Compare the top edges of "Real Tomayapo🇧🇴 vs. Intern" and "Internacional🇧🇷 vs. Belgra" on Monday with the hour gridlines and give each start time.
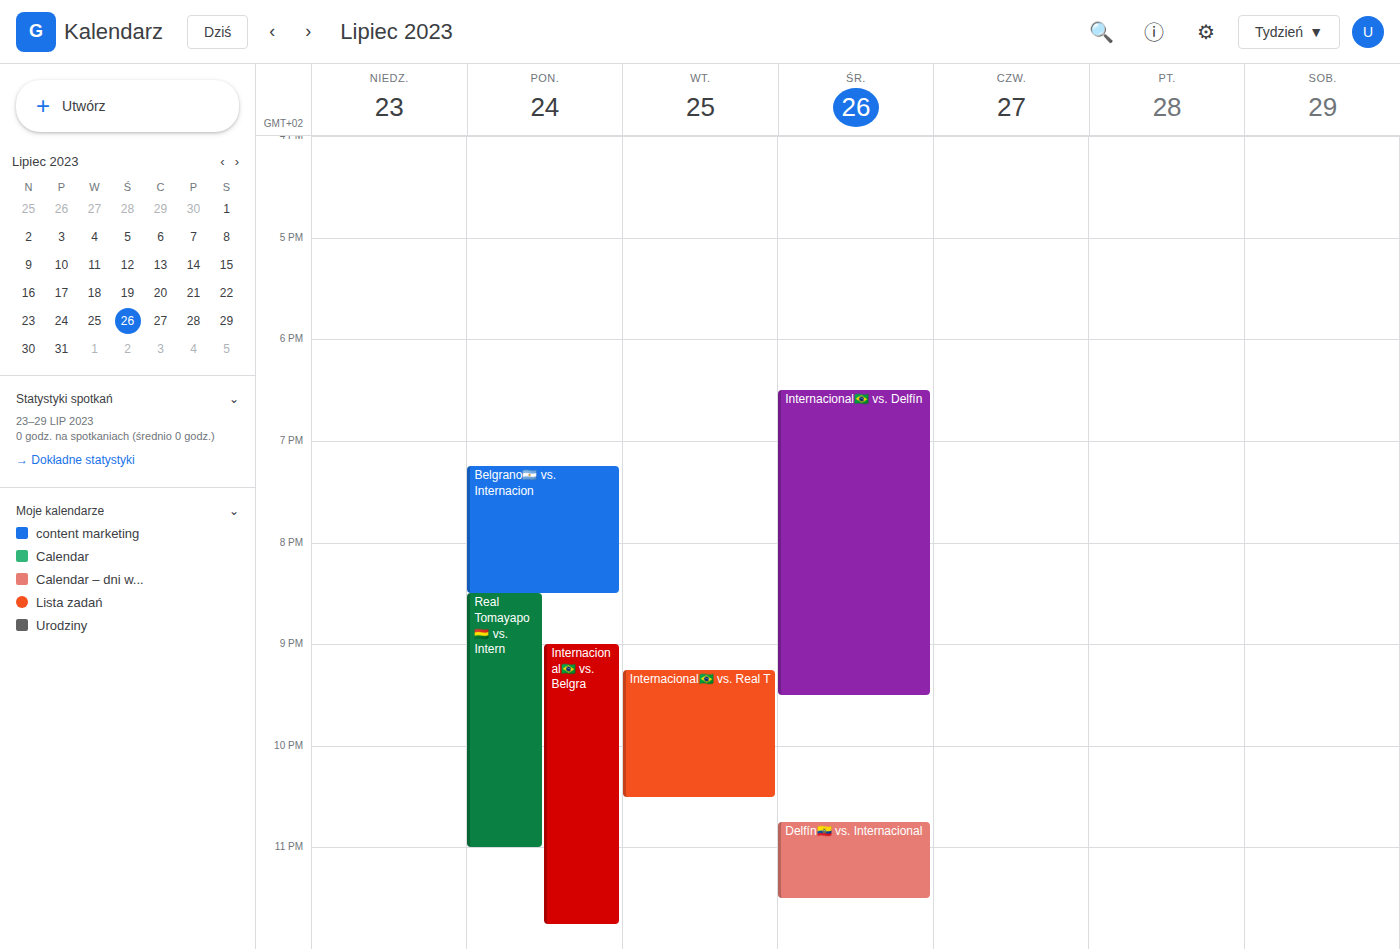
"Real Tomayapo🇧🇴 vs. Intern": 8:30 PM, halfway between the 8 PM and 9 PM lines. "Internacional🇧🇷 vs. Belgra": 9:00 PM, exactly on the 9 PM line.